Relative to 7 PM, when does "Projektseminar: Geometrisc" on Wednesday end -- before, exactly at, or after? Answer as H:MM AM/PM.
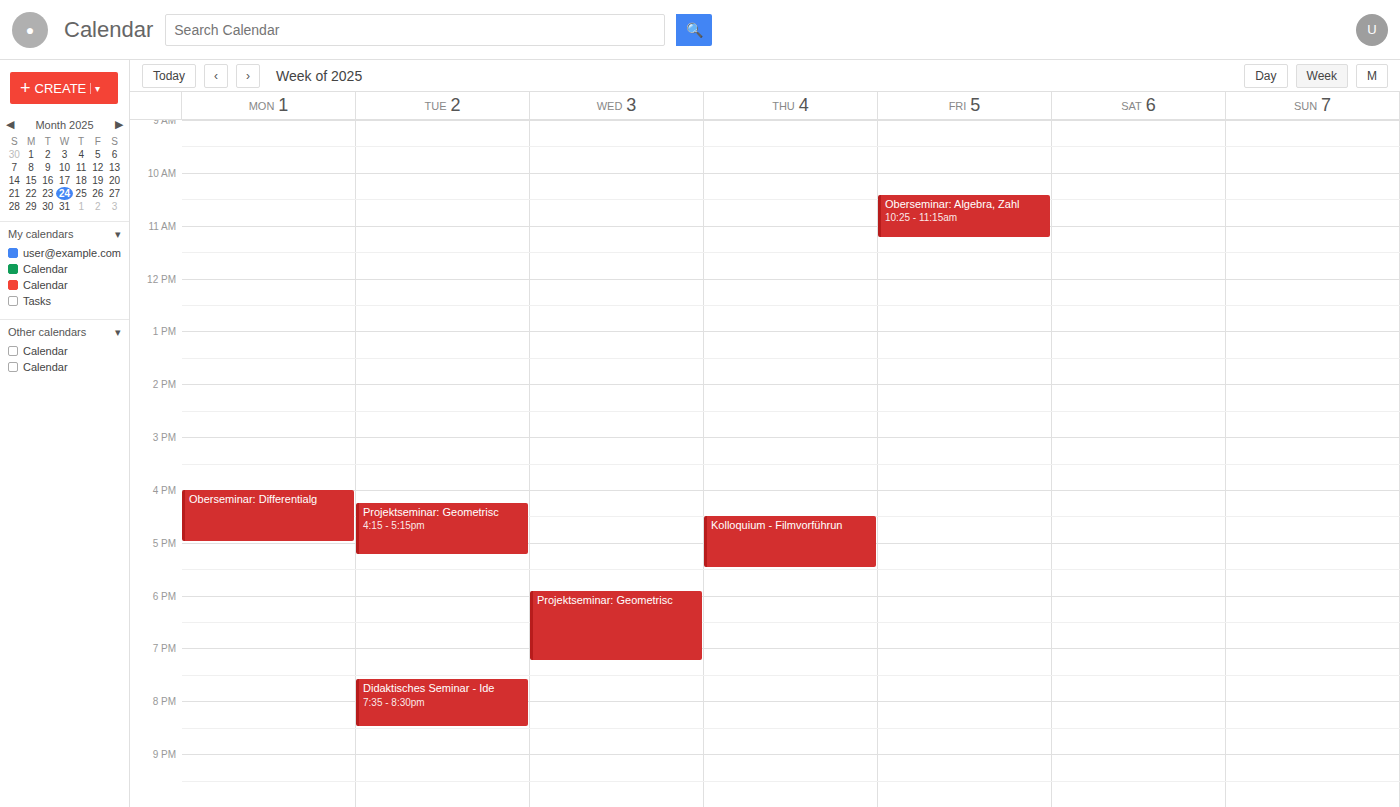
7:15 PM -- after 7 PM, 15 minutes below the 7 PM line.